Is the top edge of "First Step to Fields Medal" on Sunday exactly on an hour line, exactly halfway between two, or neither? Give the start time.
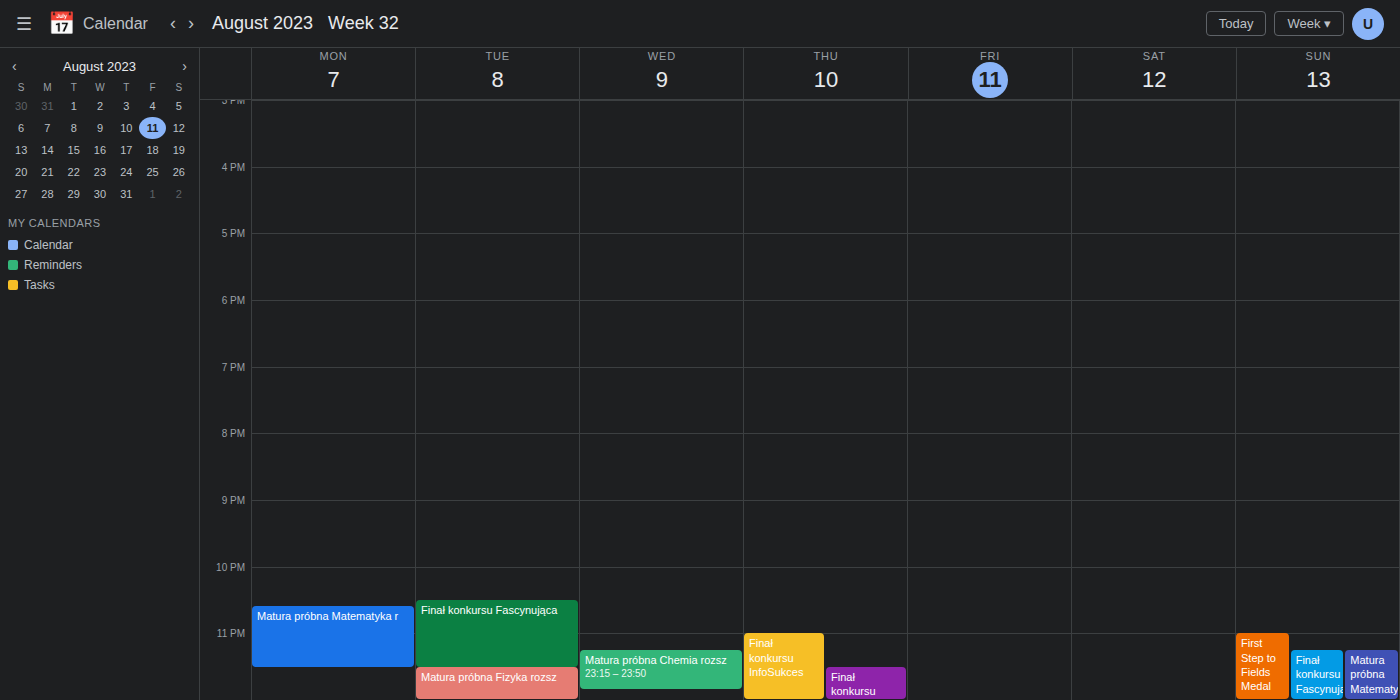
11:00 PM -- exactly on the 11 PM line.